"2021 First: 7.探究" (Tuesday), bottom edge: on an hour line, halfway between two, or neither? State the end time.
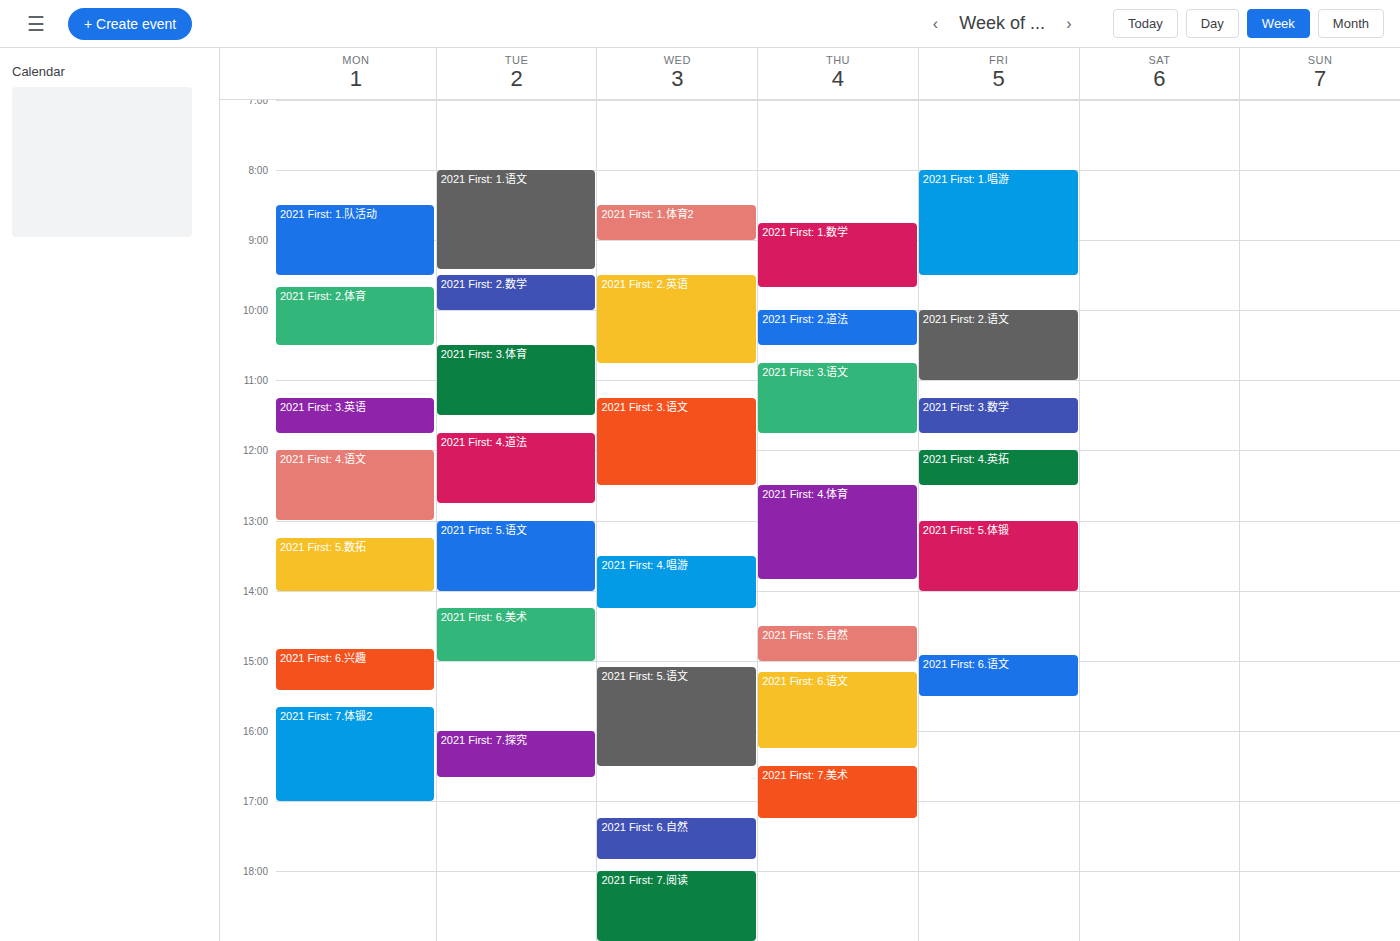
4:40 PM -- neither: 40 minutes below the 4 PM line and 20 minutes above the 5 PM line.